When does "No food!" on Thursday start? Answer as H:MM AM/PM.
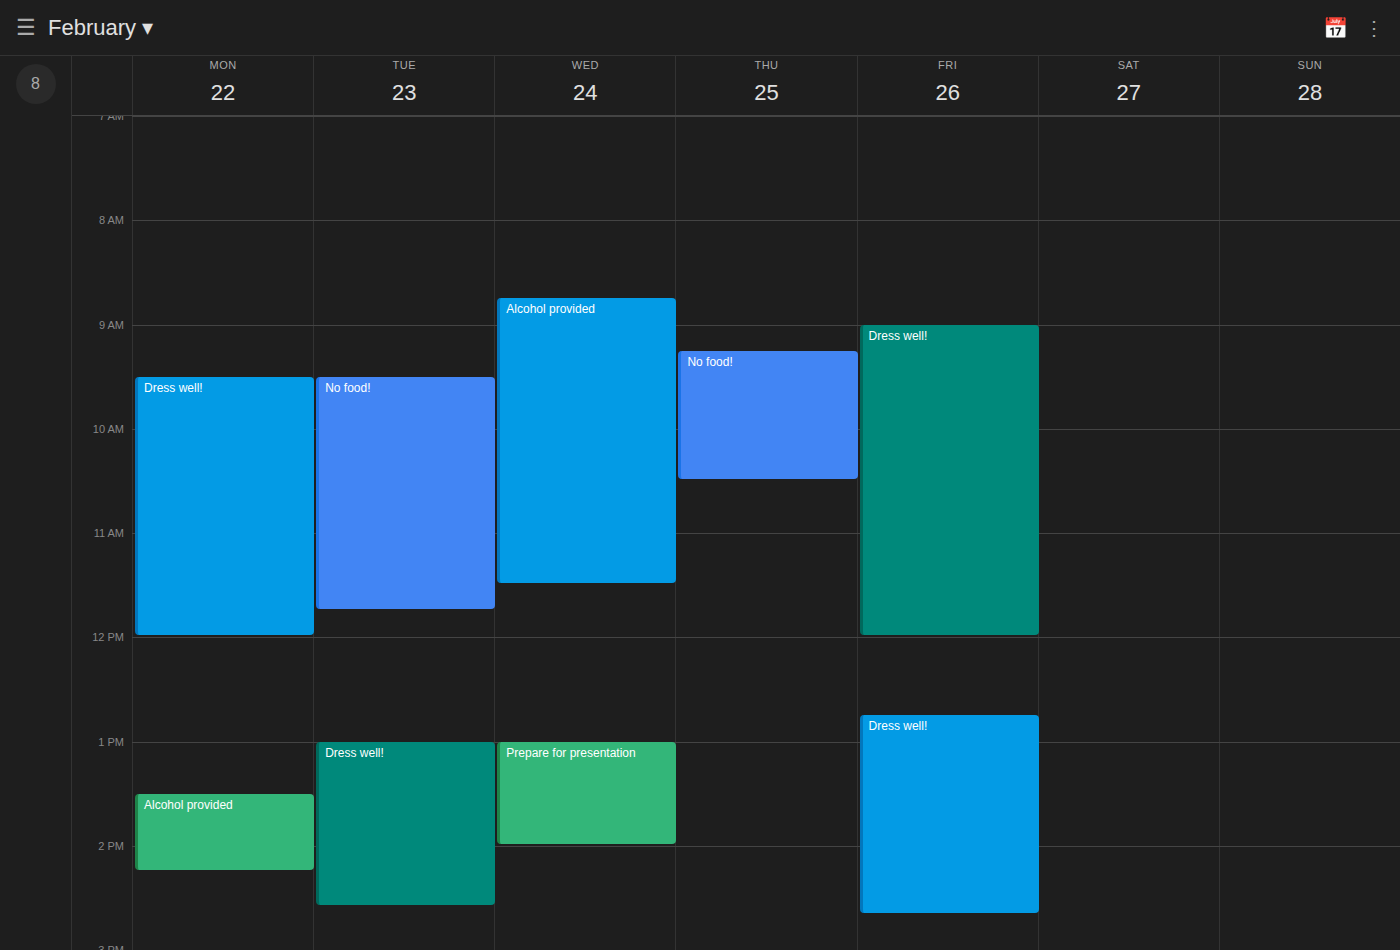
9:15 AM